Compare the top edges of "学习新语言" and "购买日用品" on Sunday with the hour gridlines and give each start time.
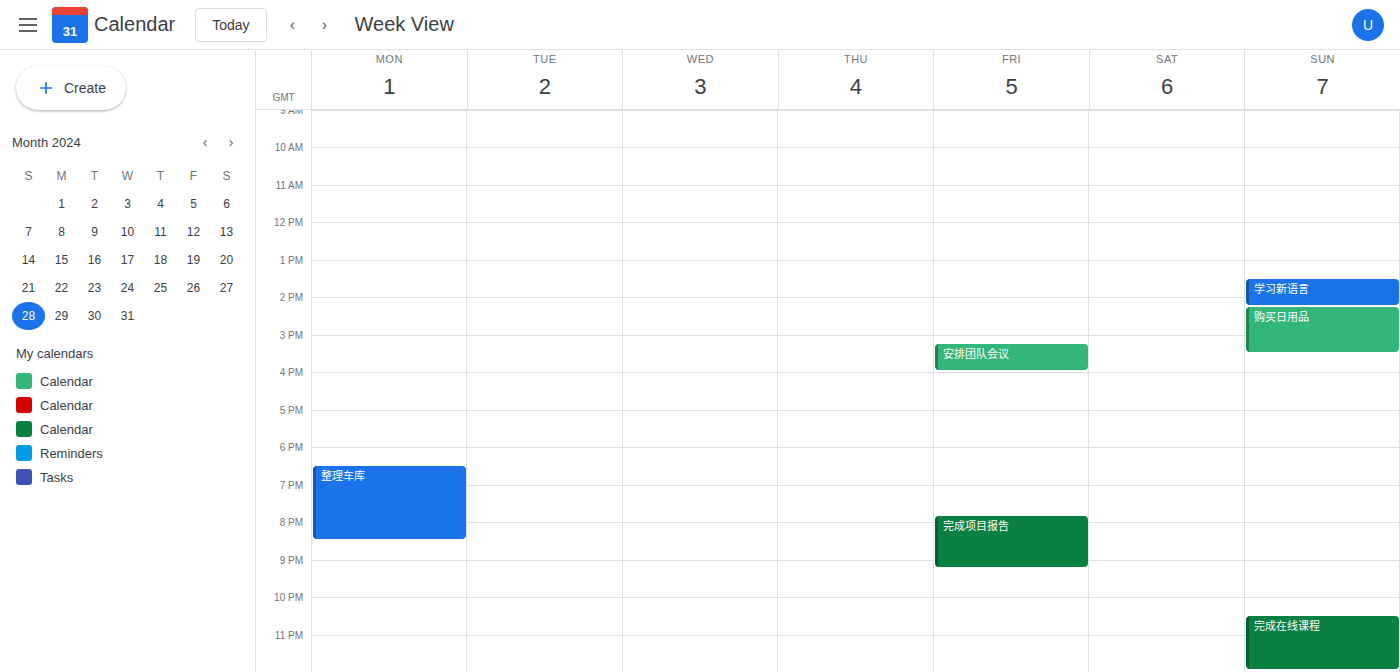
"学习新语言": 1:30 PM, halfway between the 1 PM and 2 PM lines. "购买日用品": 2:15 PM, neither: a quarter of the way from the 2 PM line to the 3 PM line.